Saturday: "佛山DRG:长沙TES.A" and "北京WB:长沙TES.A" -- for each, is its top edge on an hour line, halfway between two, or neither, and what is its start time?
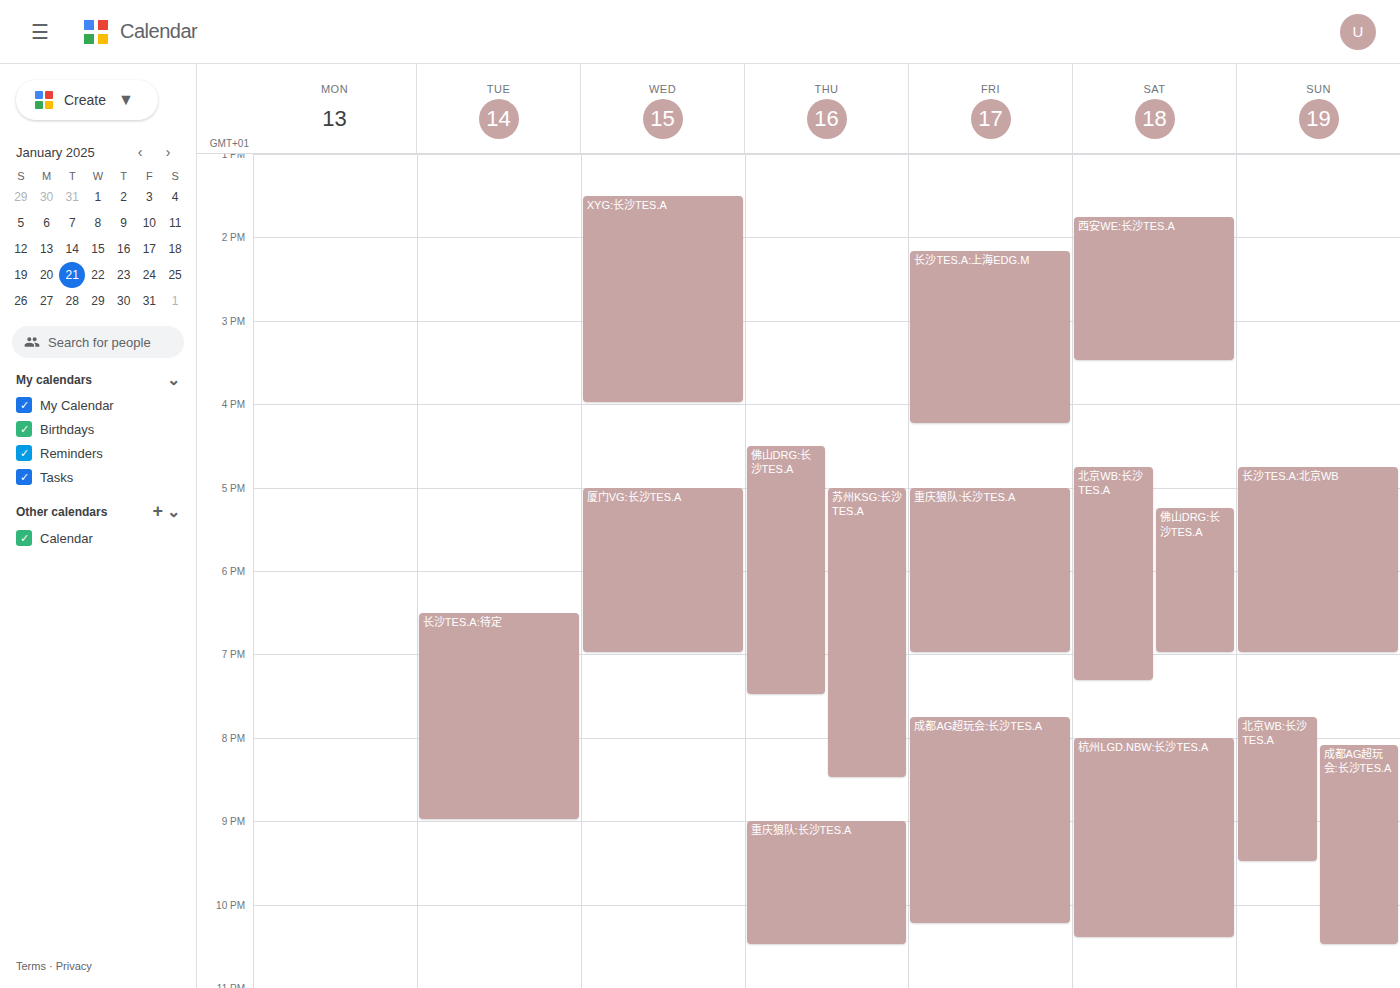
"佛山DRG:长沙TES.A": 5:15 PM, neither: a quarter of the way from the 5 PM line to the 6 PM line. "北京WB:长沙TES.A": 4:45 PM, neither: three quarters of the way from the 4 PM line to the 5 PM line.